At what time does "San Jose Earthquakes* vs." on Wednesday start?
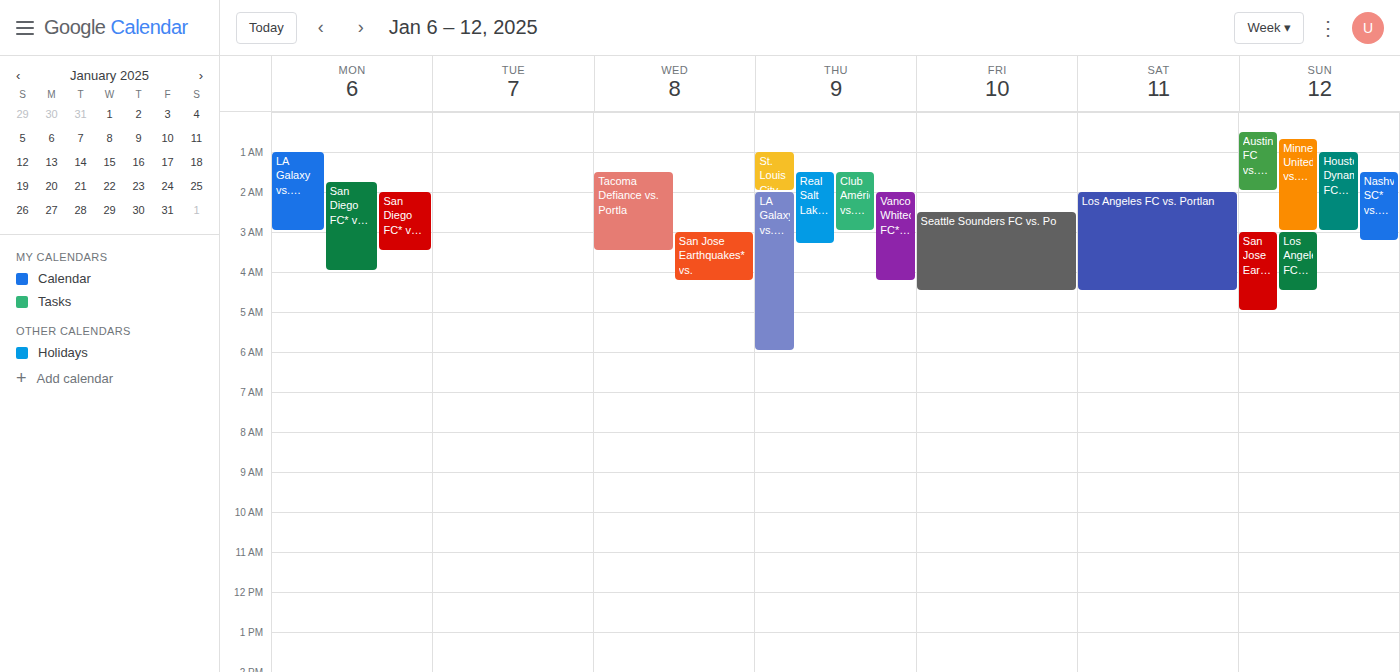
3:00 AM